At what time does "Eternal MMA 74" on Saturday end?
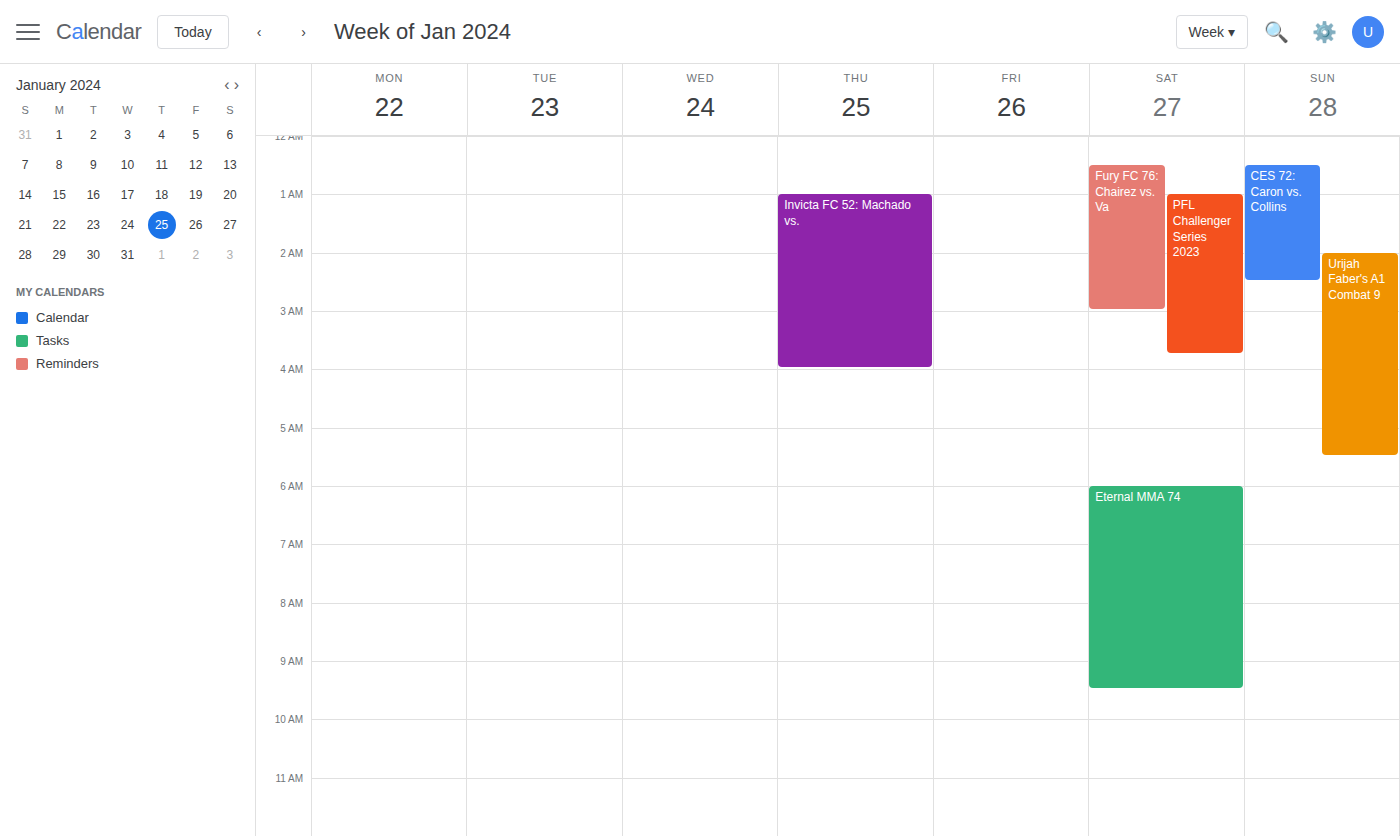
9:30 AM